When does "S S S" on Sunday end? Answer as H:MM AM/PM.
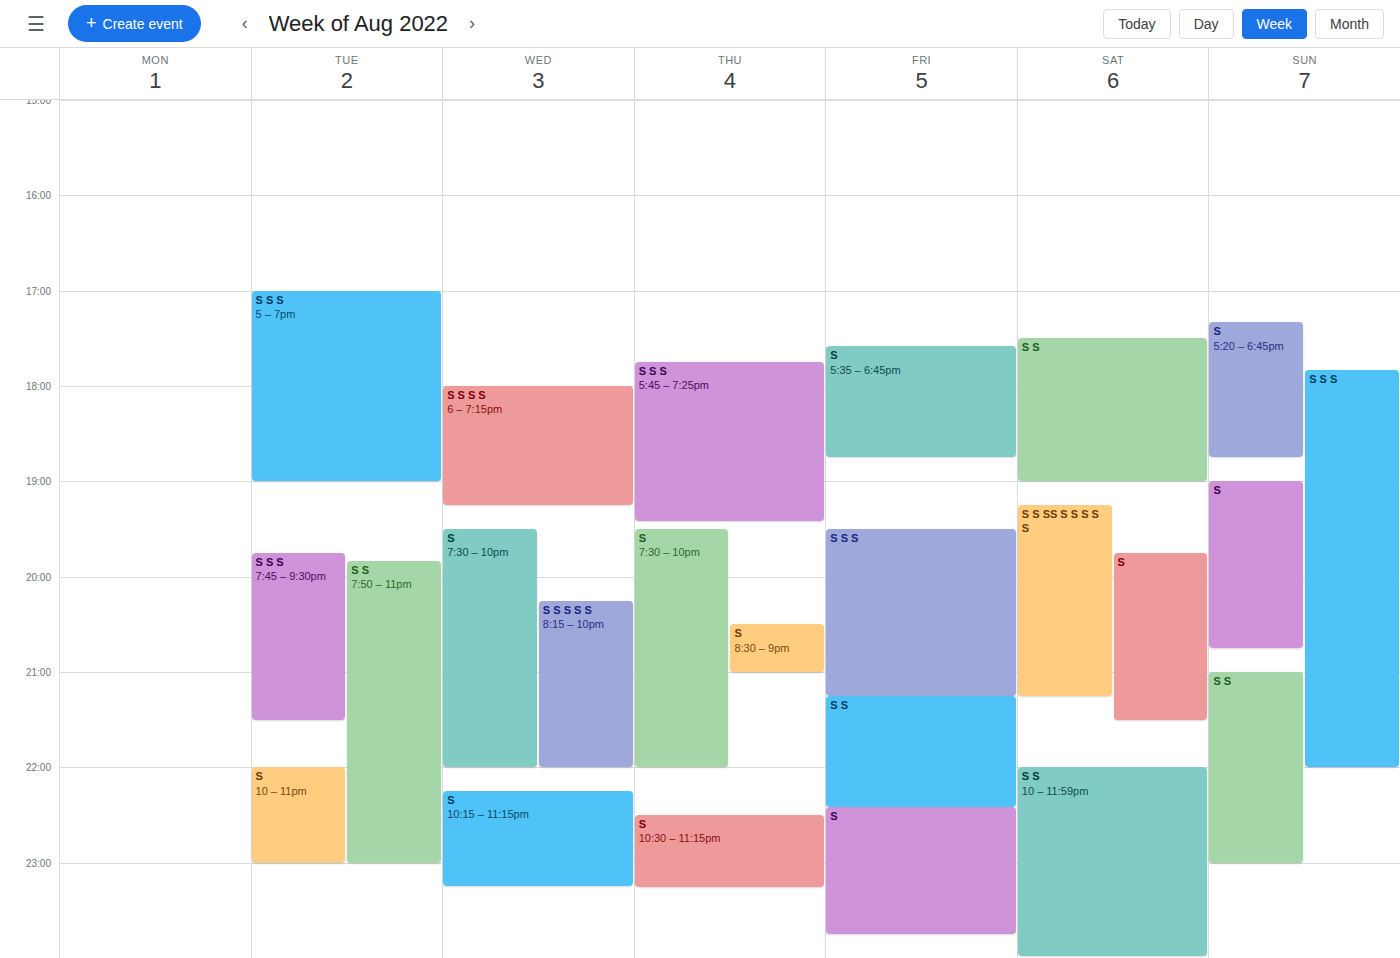
10:00 PM